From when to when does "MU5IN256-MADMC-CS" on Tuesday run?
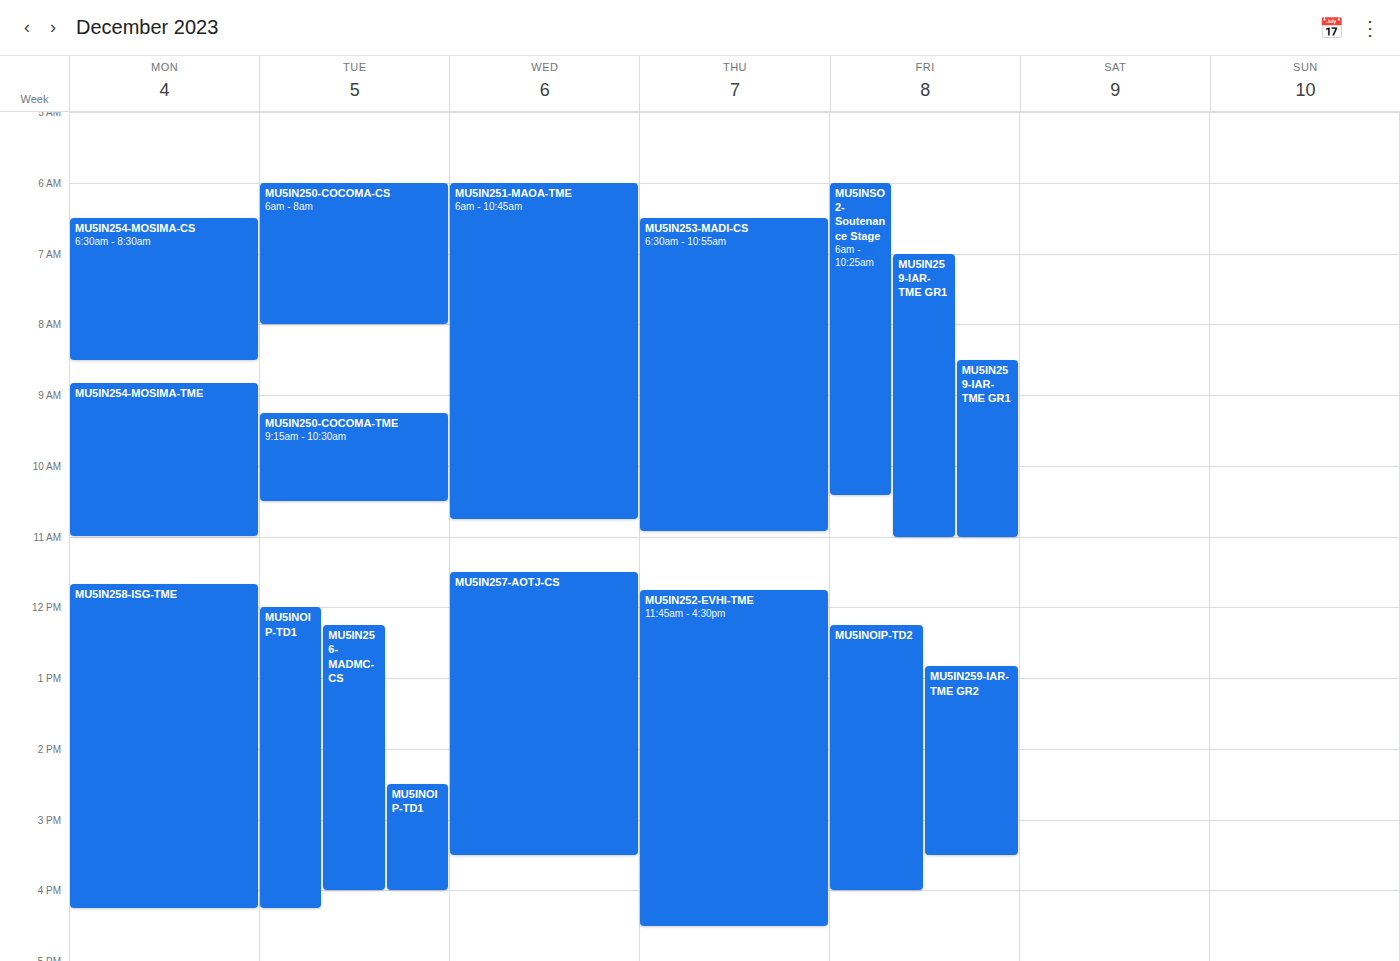
12:15 to 16:00